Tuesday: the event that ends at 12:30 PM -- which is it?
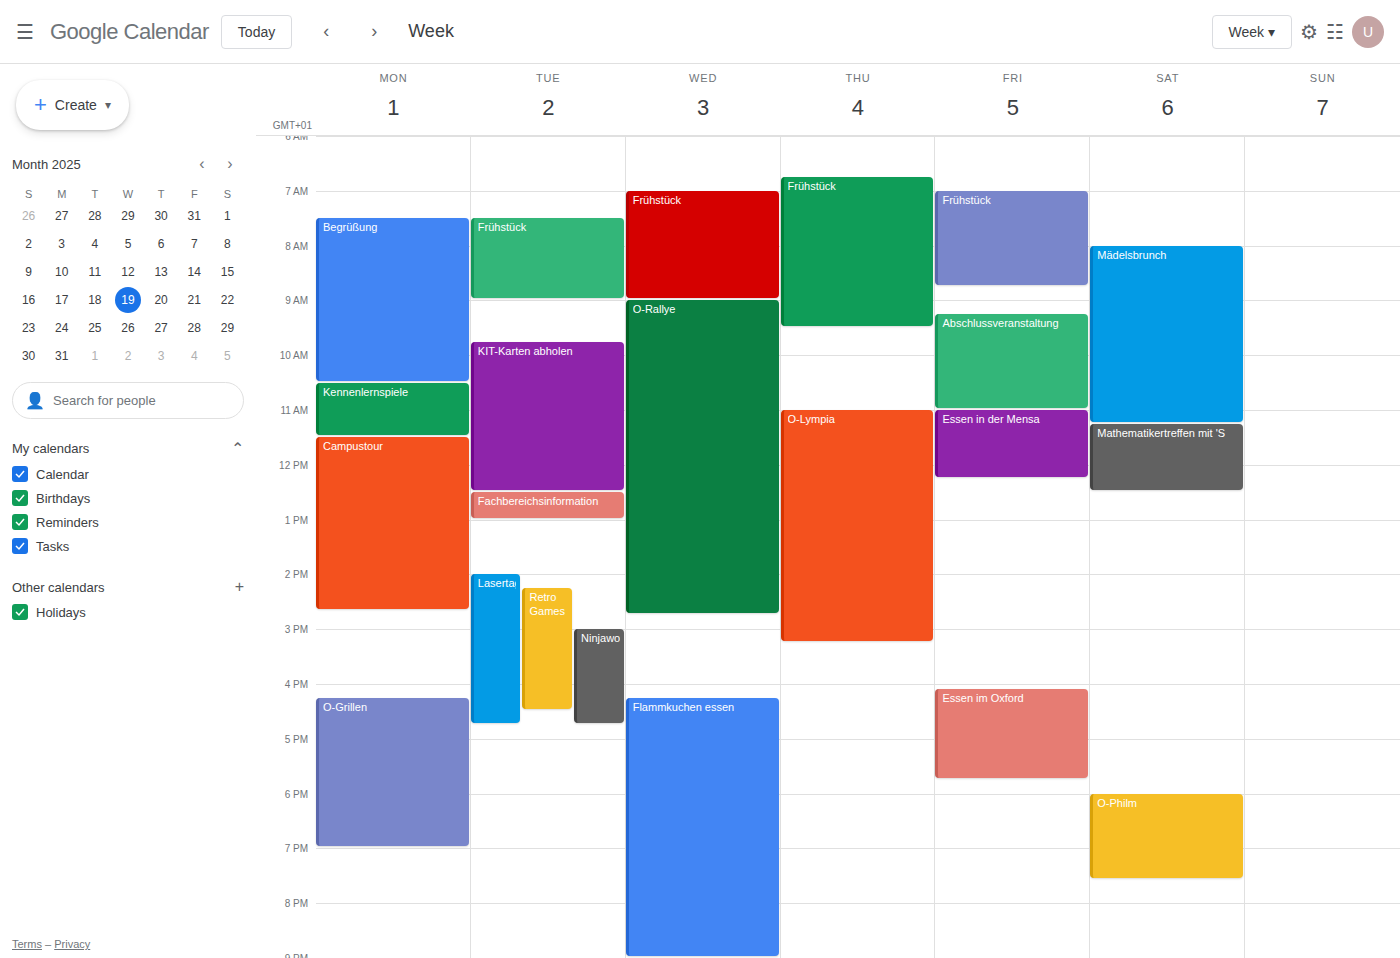
"KIT-Karten abholen"